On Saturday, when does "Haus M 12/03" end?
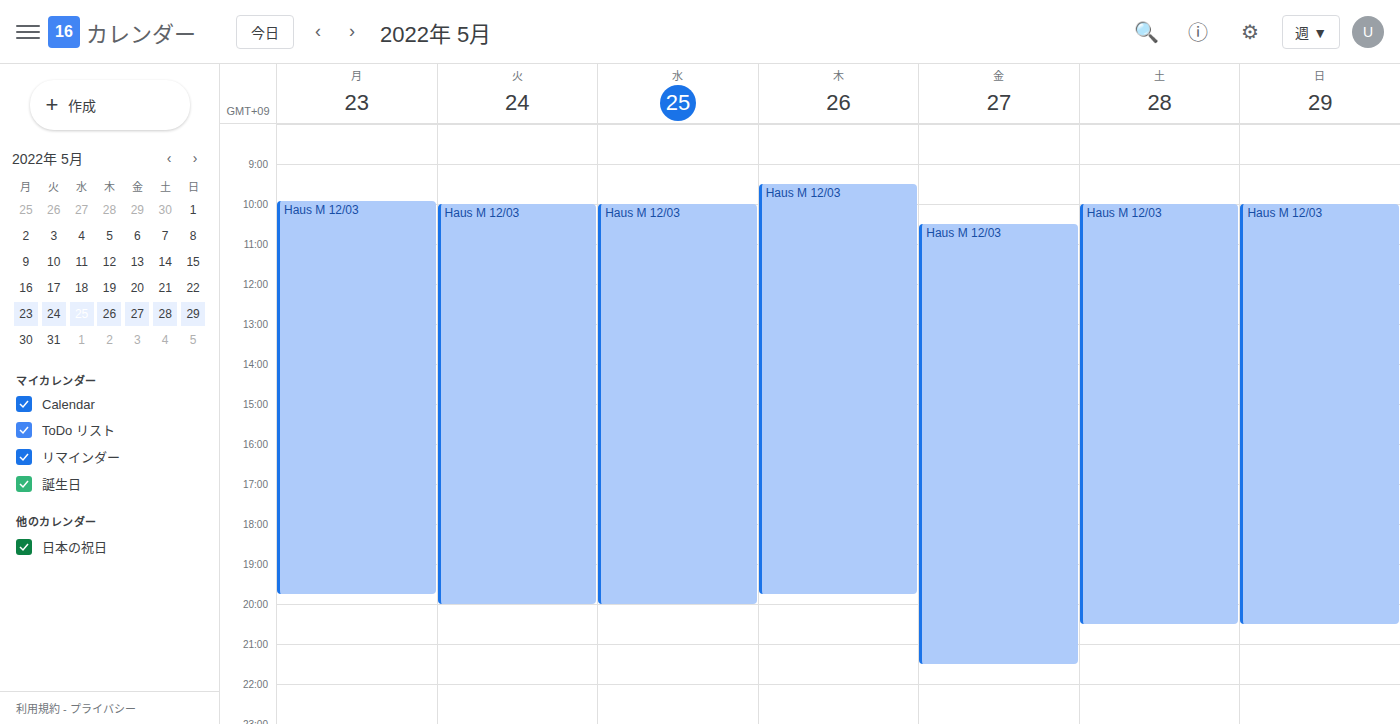
20:30